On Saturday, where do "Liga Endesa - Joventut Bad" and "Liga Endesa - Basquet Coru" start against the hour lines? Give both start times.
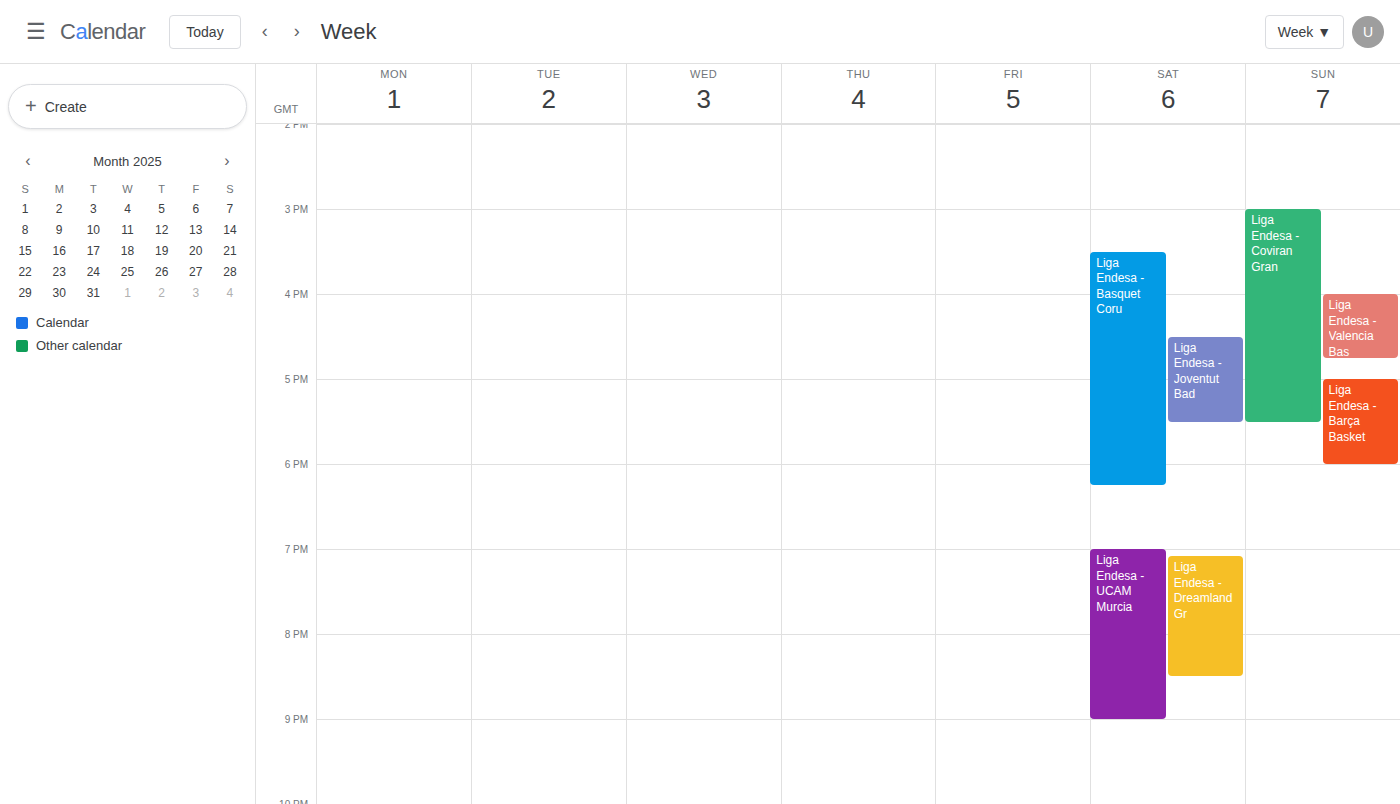
"Liga Endesa - Joventut Bad": 4:30 PM, halfway between the 4 PM and 5 PM lines. "Liga Endesa - Basquet Coru": 3:30 PM, halfway between the 3 PM and 4 PM lines.